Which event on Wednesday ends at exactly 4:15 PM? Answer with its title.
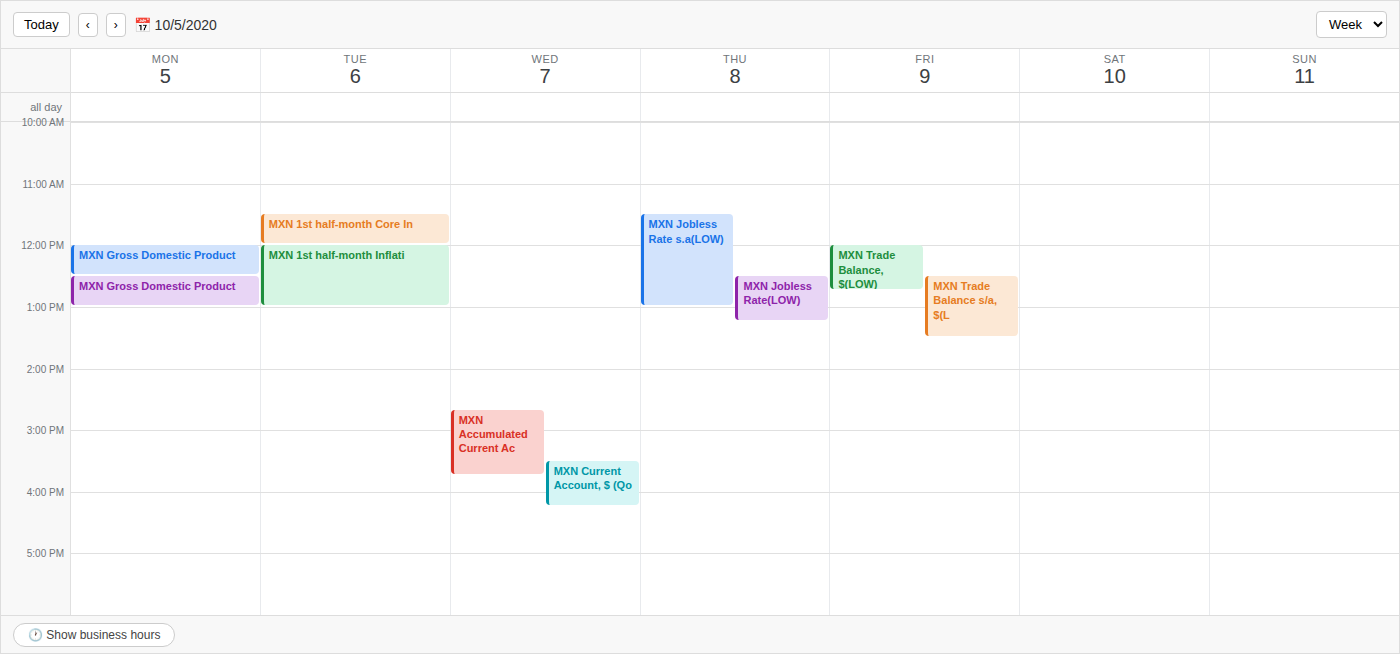
"MXN Current Account, $ (Qo"